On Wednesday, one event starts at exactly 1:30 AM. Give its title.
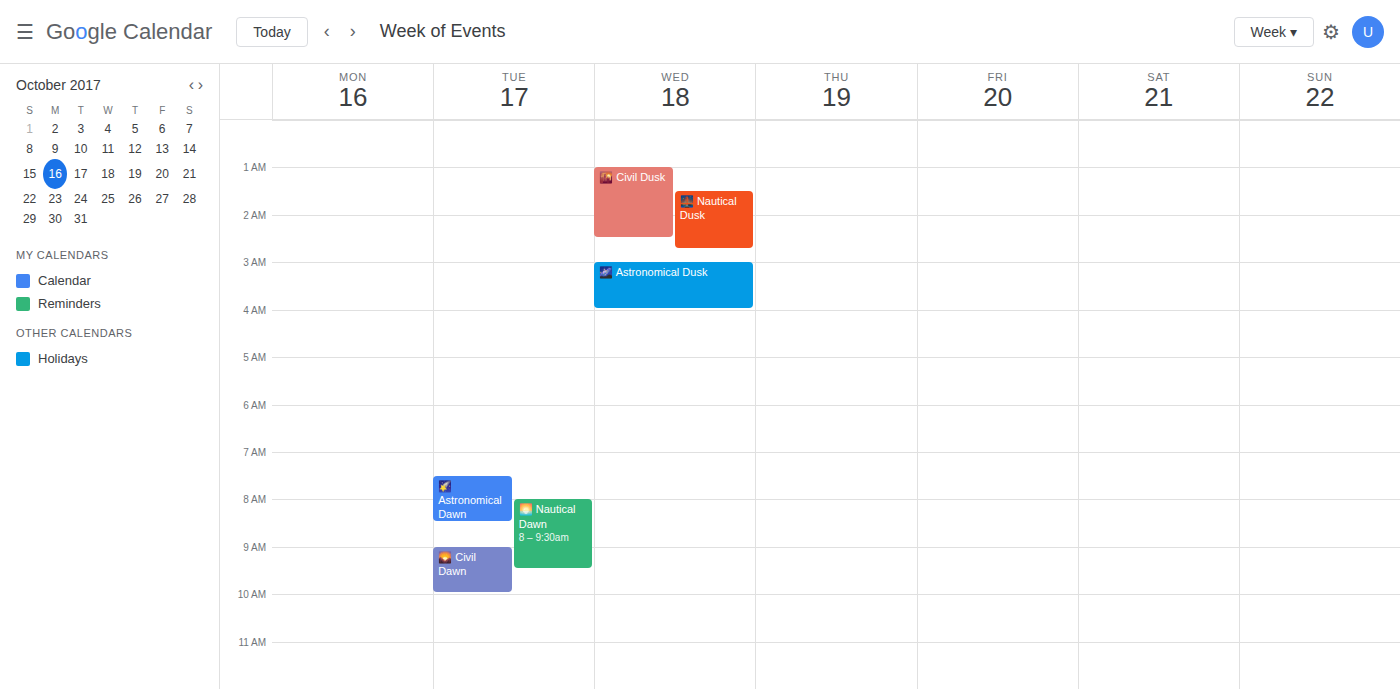
"🌉 Nautical Dusk"